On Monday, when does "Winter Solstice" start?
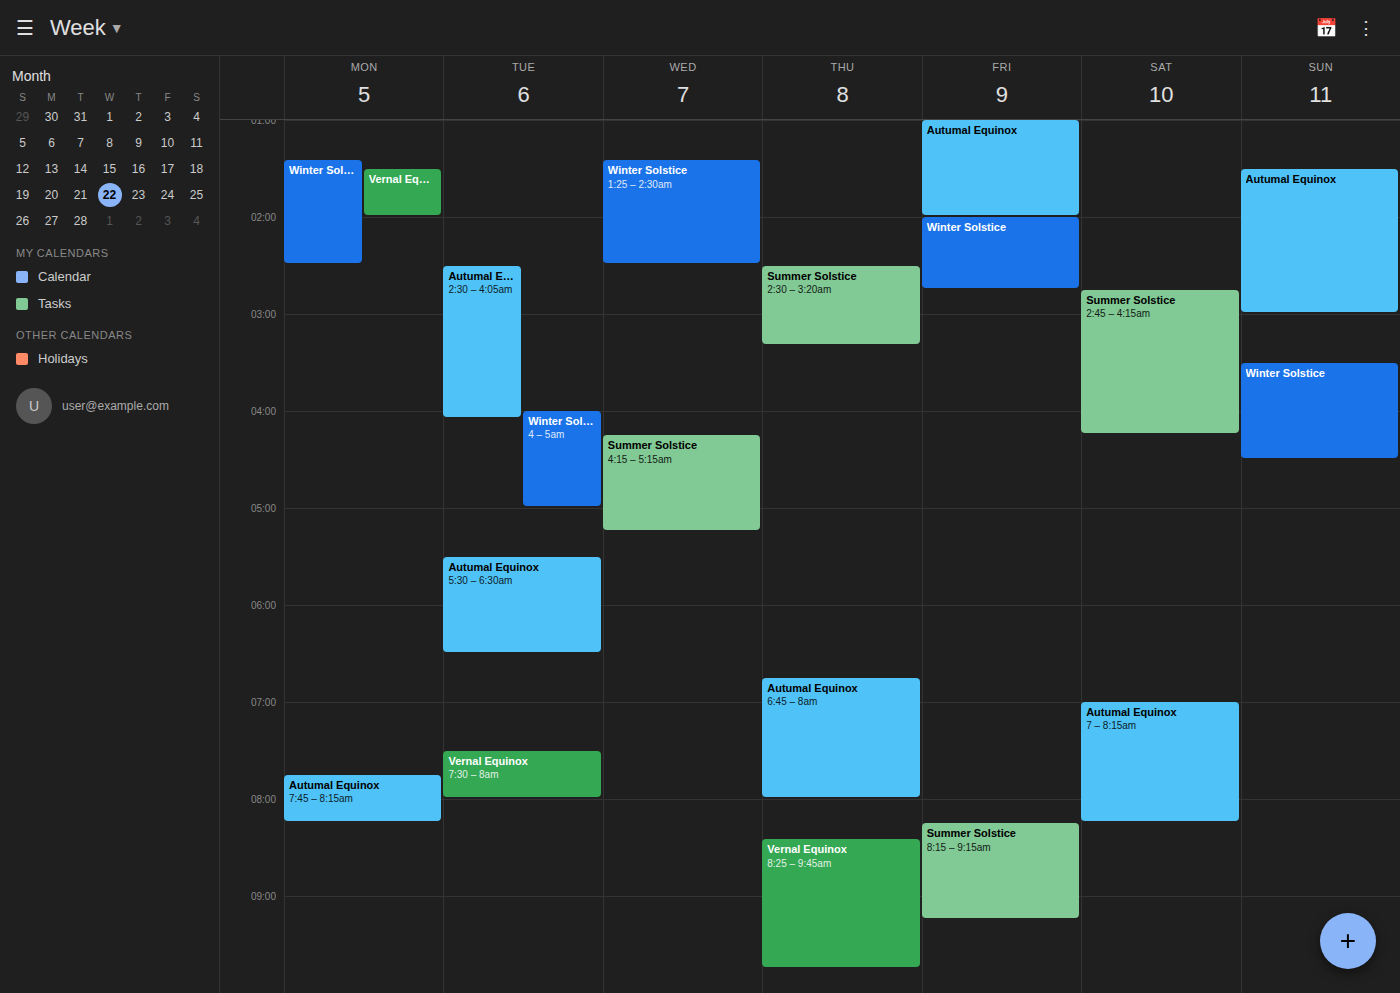
1:25 AM